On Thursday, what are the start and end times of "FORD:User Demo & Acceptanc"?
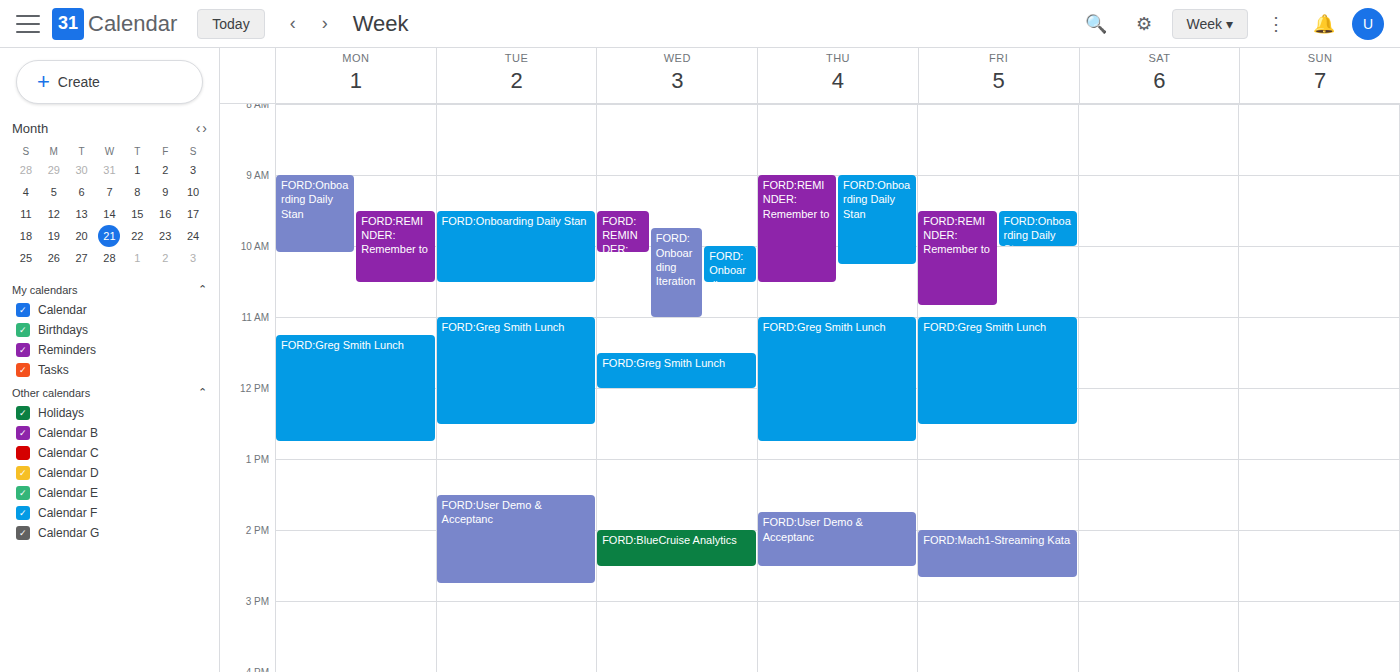
1:45 PM to 2:30 PM